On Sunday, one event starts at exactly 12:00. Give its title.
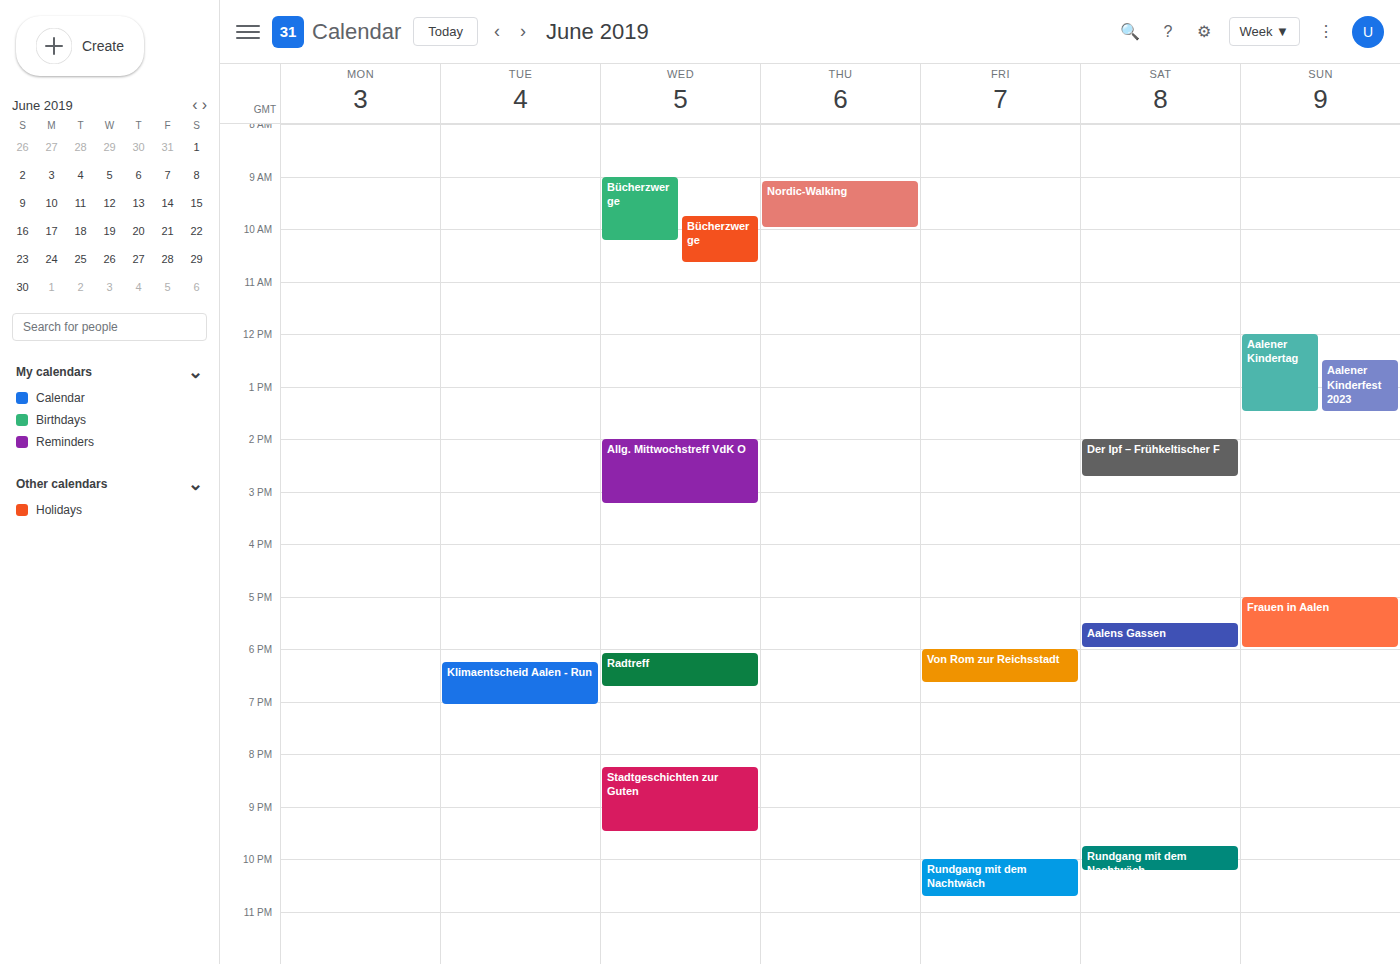
"Aalener Kindertag"